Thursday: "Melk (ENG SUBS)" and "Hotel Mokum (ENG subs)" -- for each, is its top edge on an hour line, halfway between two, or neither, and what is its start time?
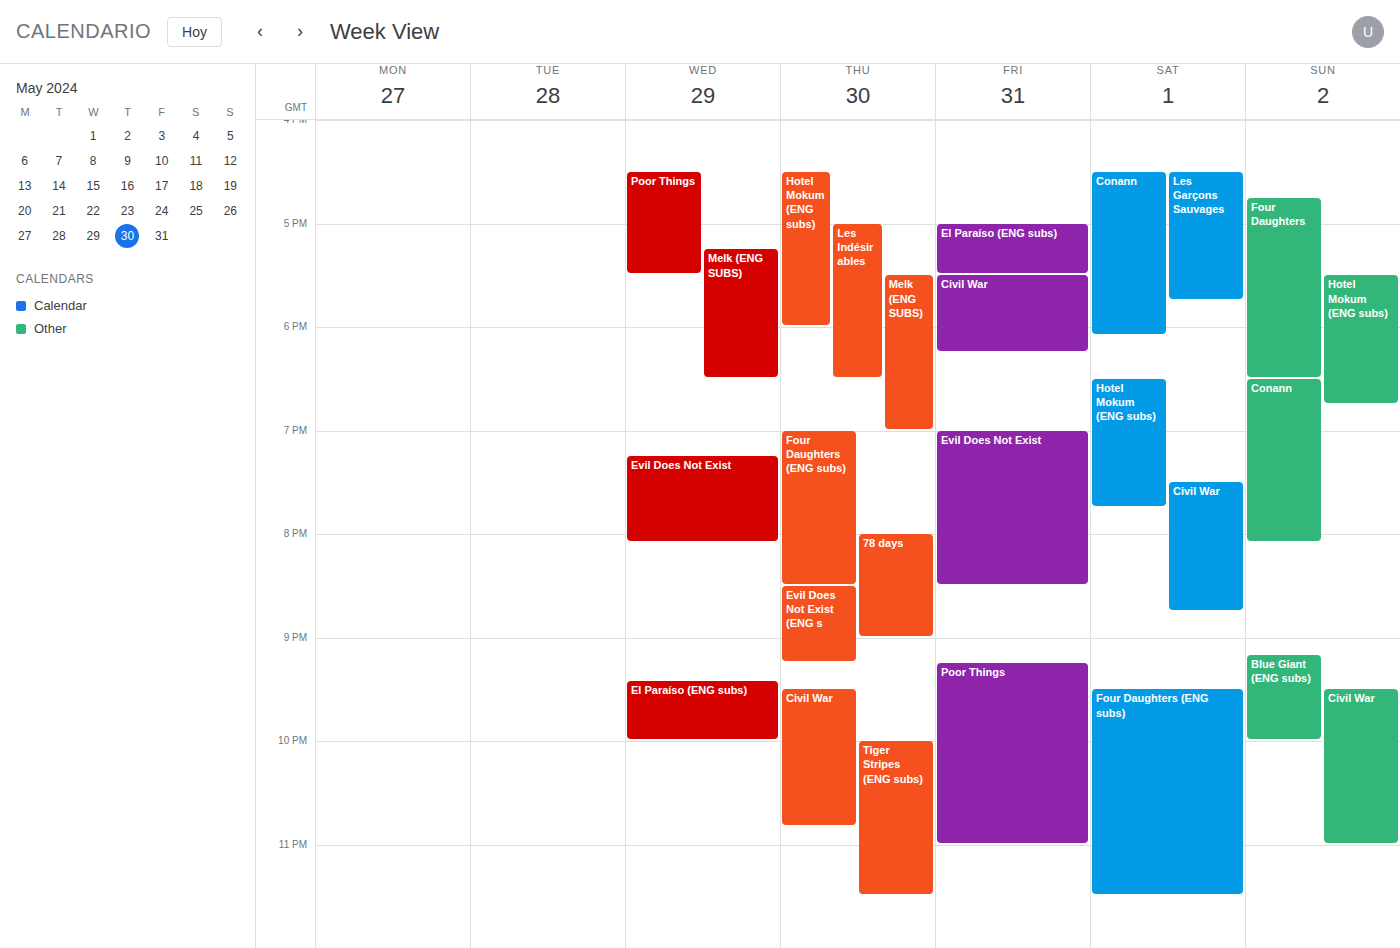
"Melk (ENG SUBS)": 5:30 PM, halfway between the 5 PM and 6 PM lines. "Hotel Mokum (ENG subs)": 4:30 PM, halfway between the 4 PM and 5 PM lines.